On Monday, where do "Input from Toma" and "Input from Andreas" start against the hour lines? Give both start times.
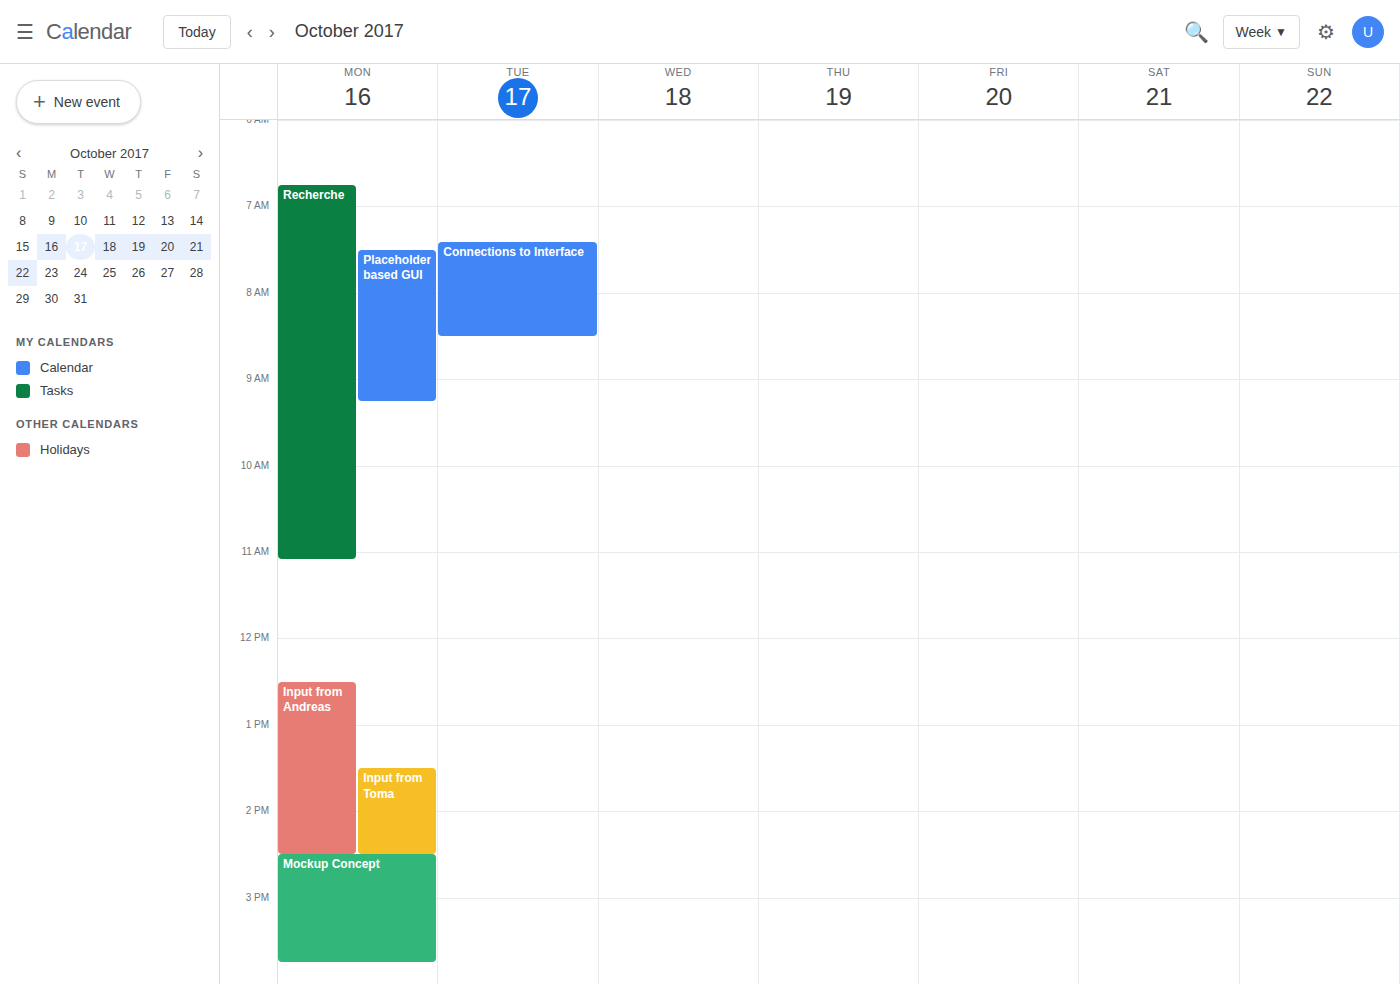
"Input from Toma": 1:30 PM, halfway between the 1 PM and 2 PM lines. "Input from Andreas": 12:30 PM, halfway between the 12 PM and 1 PM lines.